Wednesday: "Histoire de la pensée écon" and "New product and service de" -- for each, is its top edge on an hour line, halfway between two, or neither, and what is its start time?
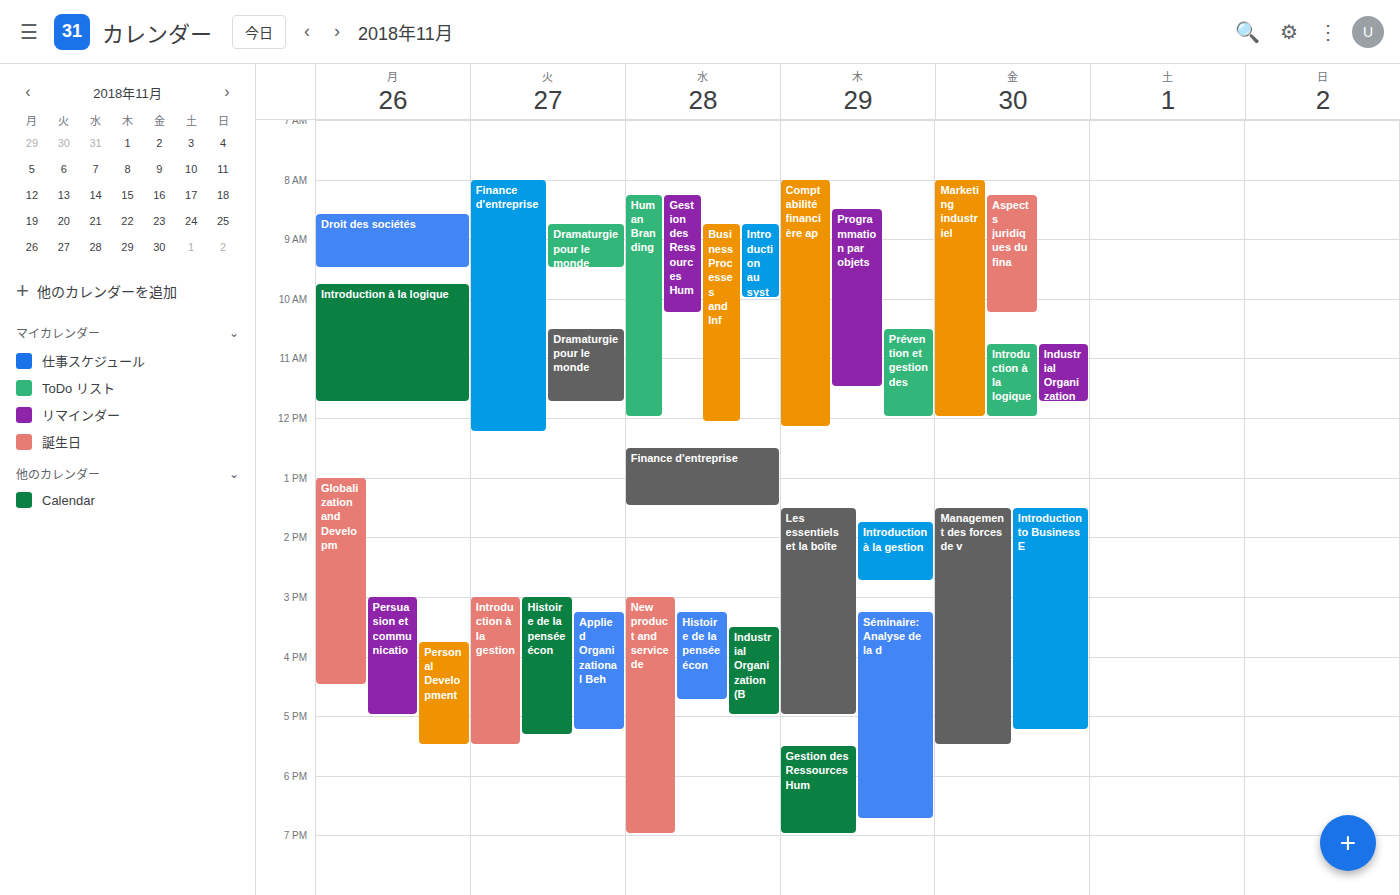
"Histoire de la pensée écon": 3:15 PM, neither: a quarter of the way from the 3 PM line to the 4 PM line. "New product and service de": 3:00 PM, exactly on the 3 PM line.